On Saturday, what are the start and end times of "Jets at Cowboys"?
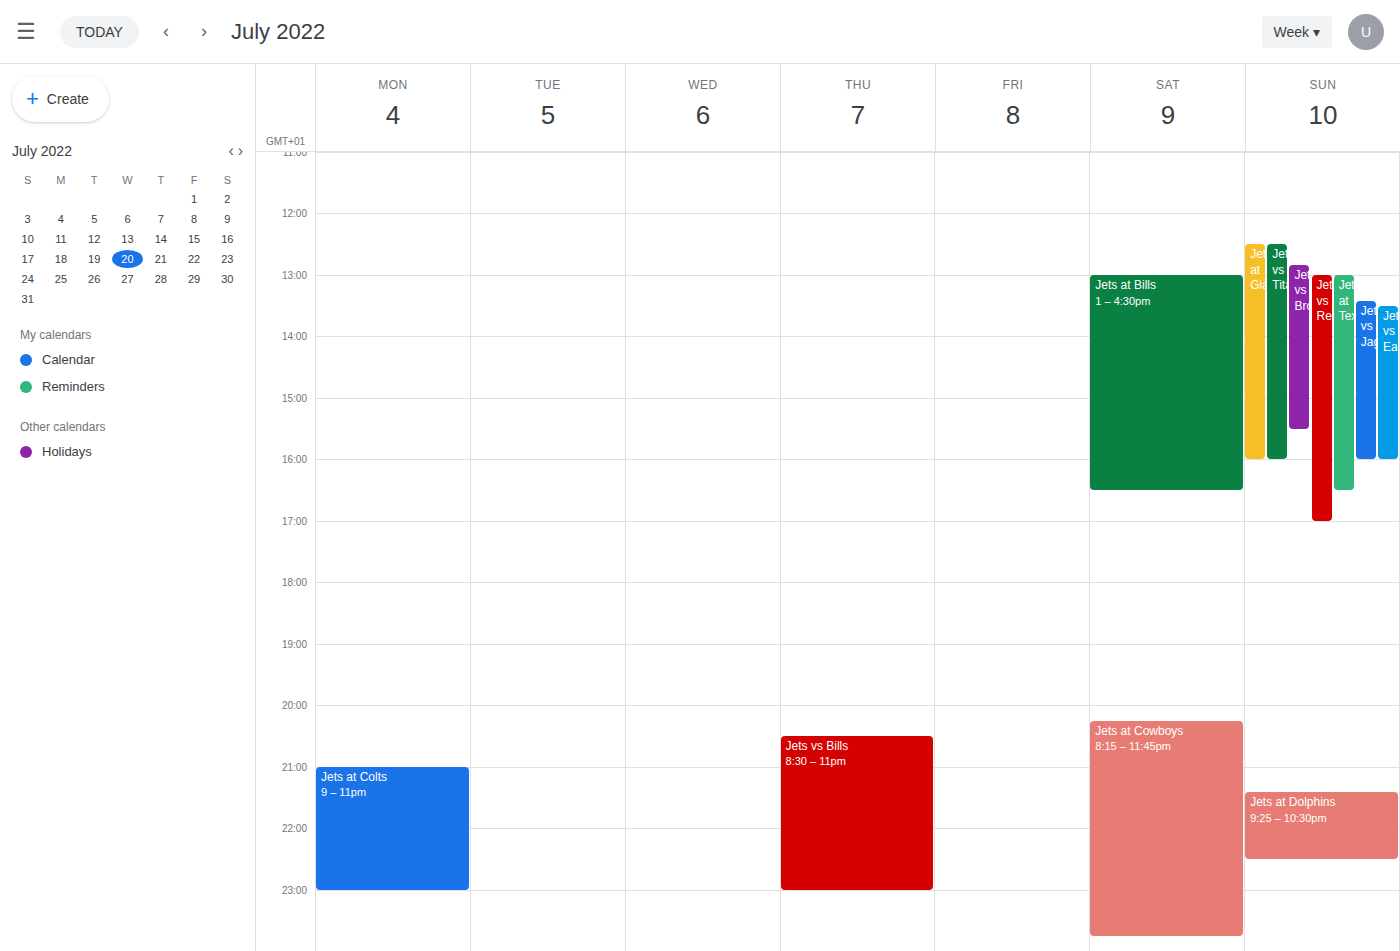
8:15 PM to 11:45 PM